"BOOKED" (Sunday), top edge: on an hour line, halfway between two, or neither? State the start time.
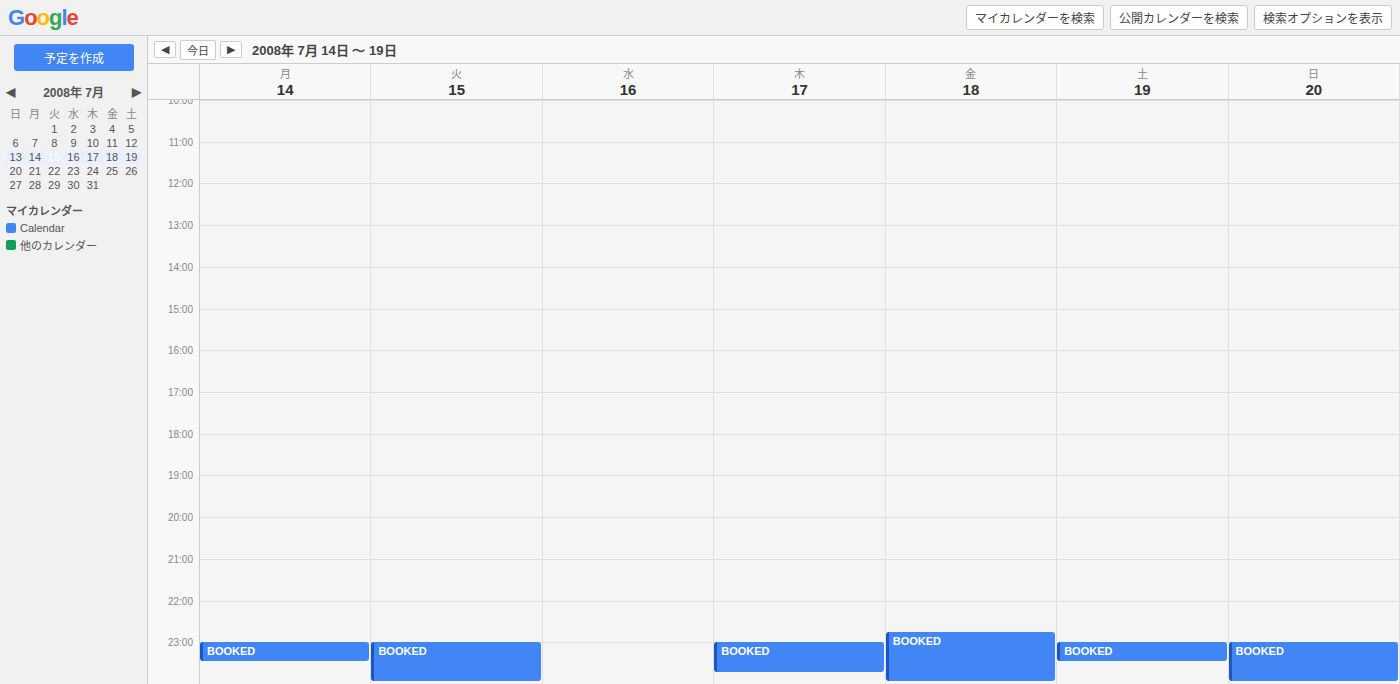
11:00 PM -- exactly on the 11 PM line.